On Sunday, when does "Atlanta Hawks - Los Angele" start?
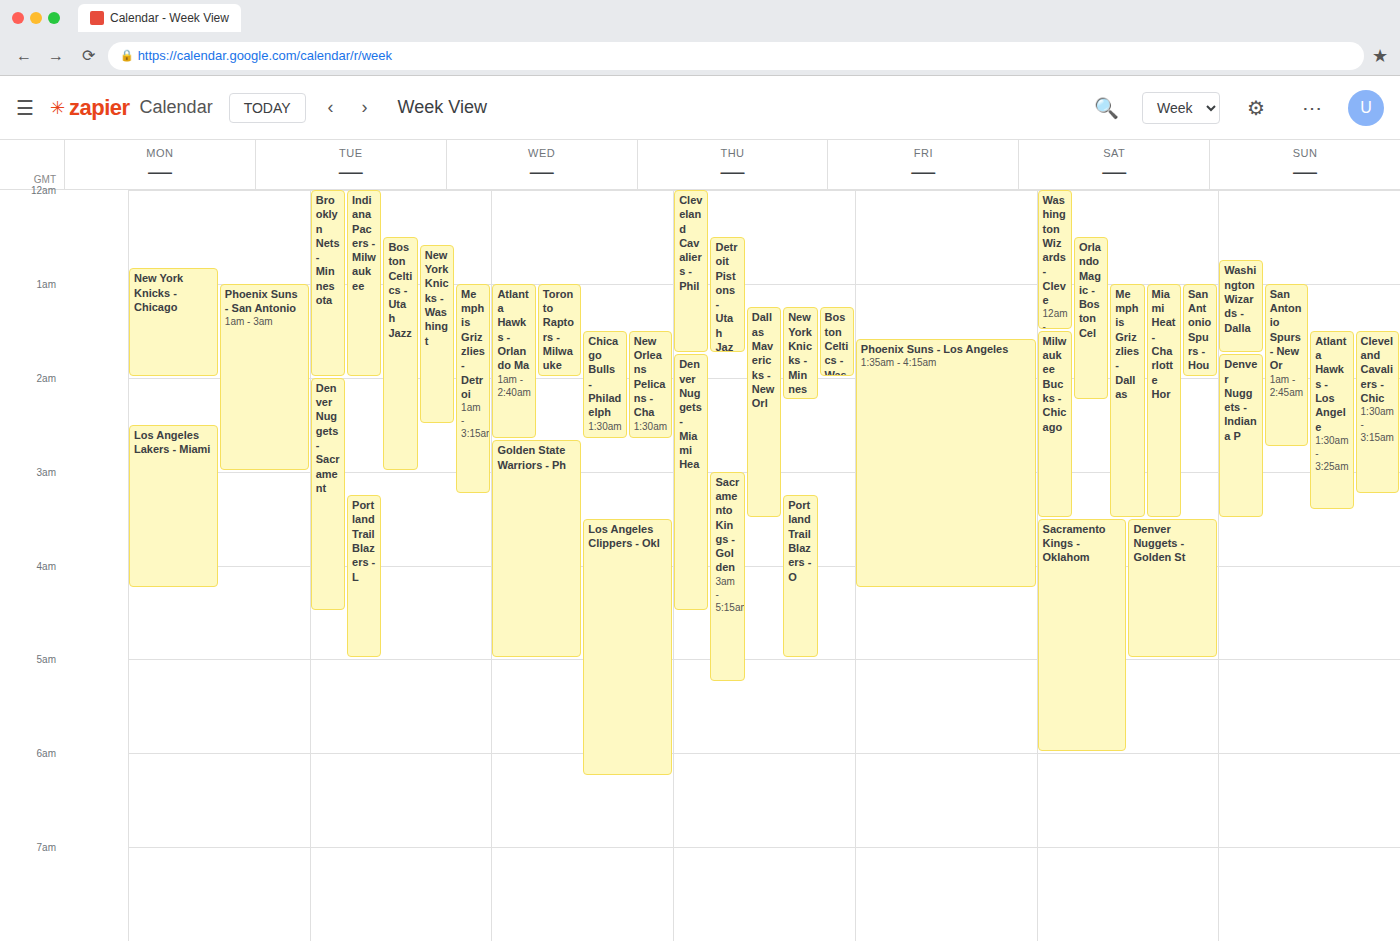
1:30 AM